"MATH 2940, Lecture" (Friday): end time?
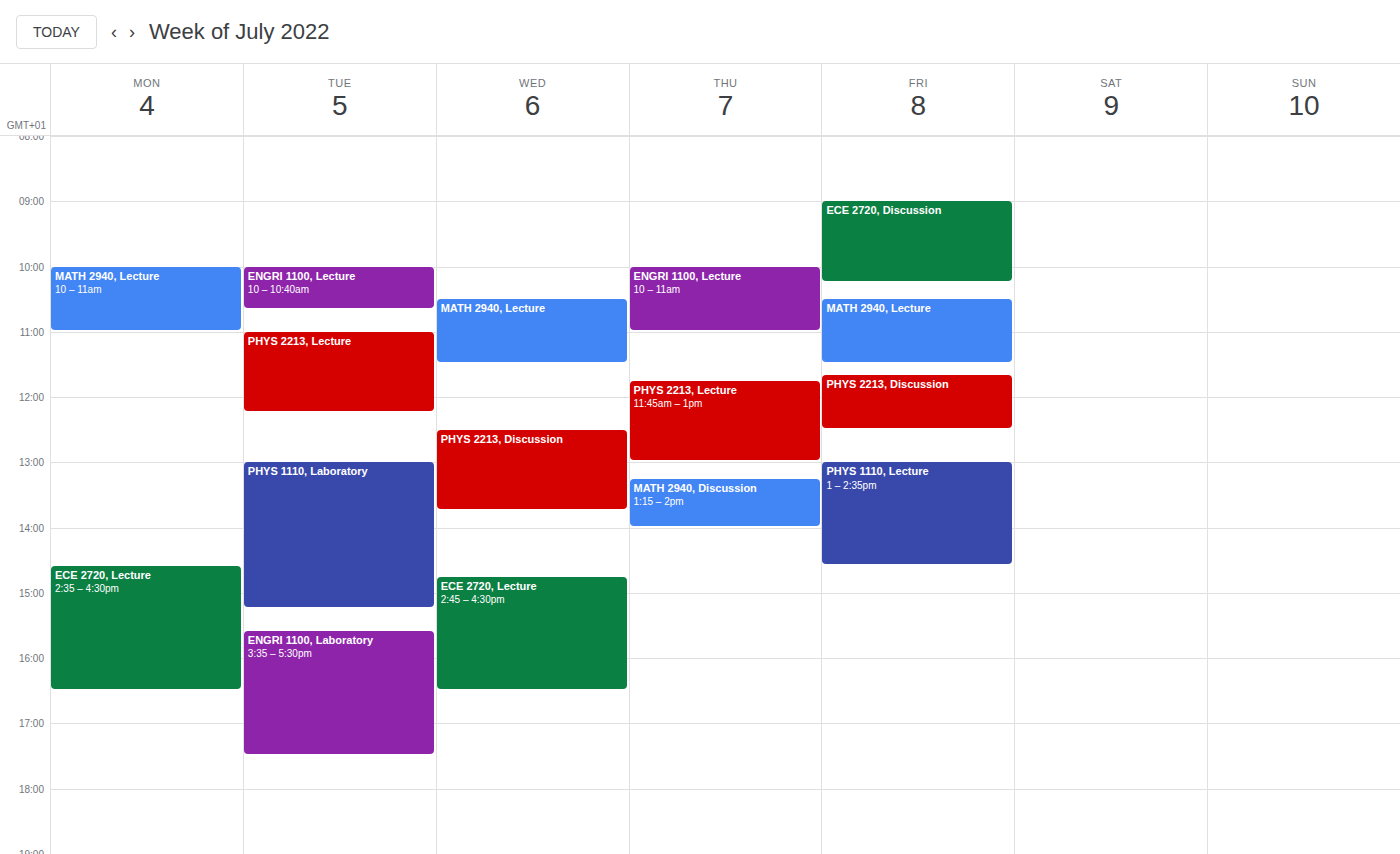
11:30